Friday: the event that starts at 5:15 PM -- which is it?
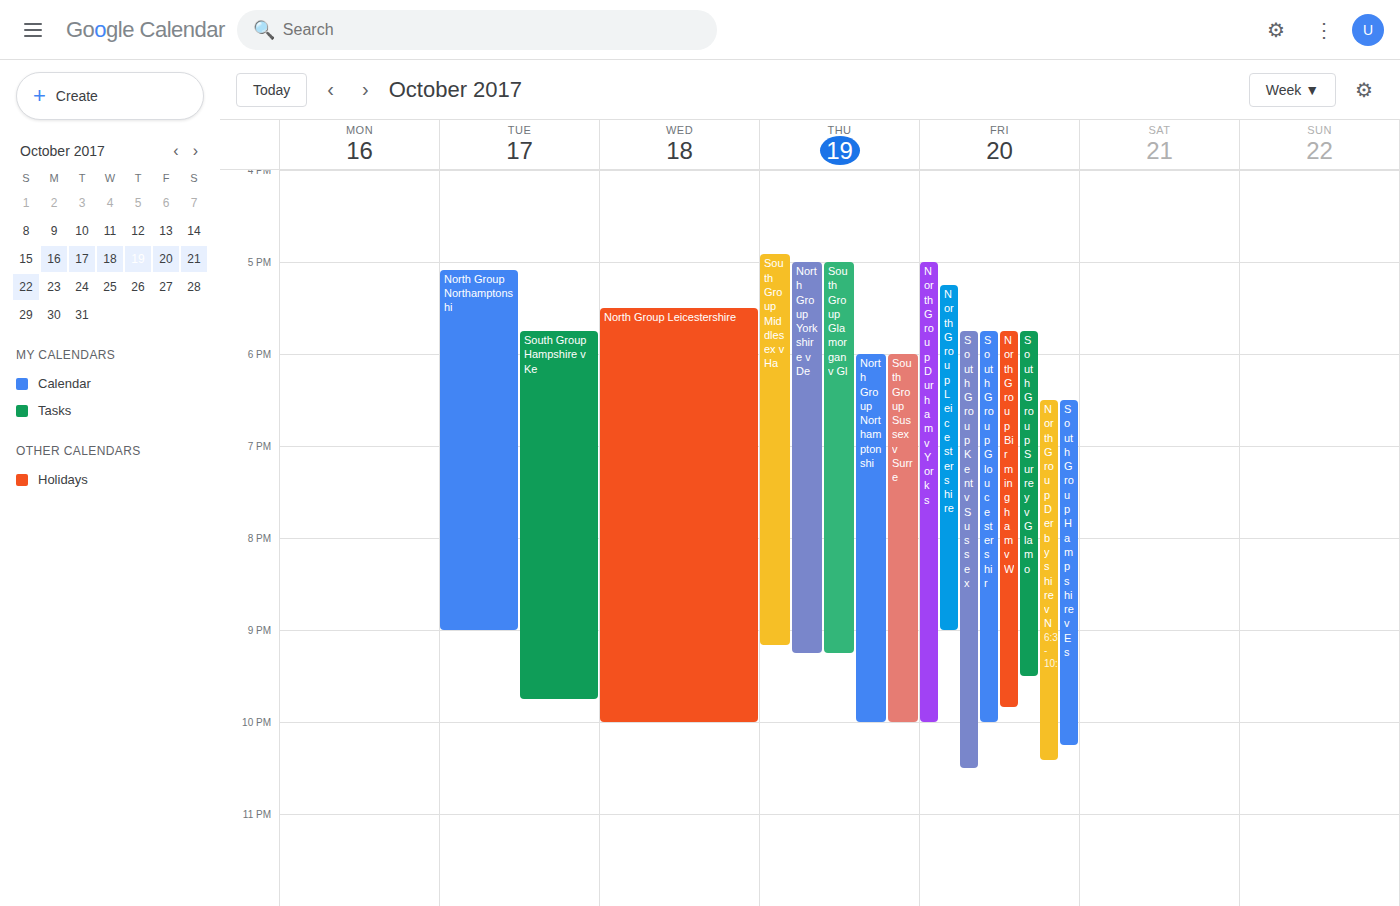
"North Group Leicestershire"